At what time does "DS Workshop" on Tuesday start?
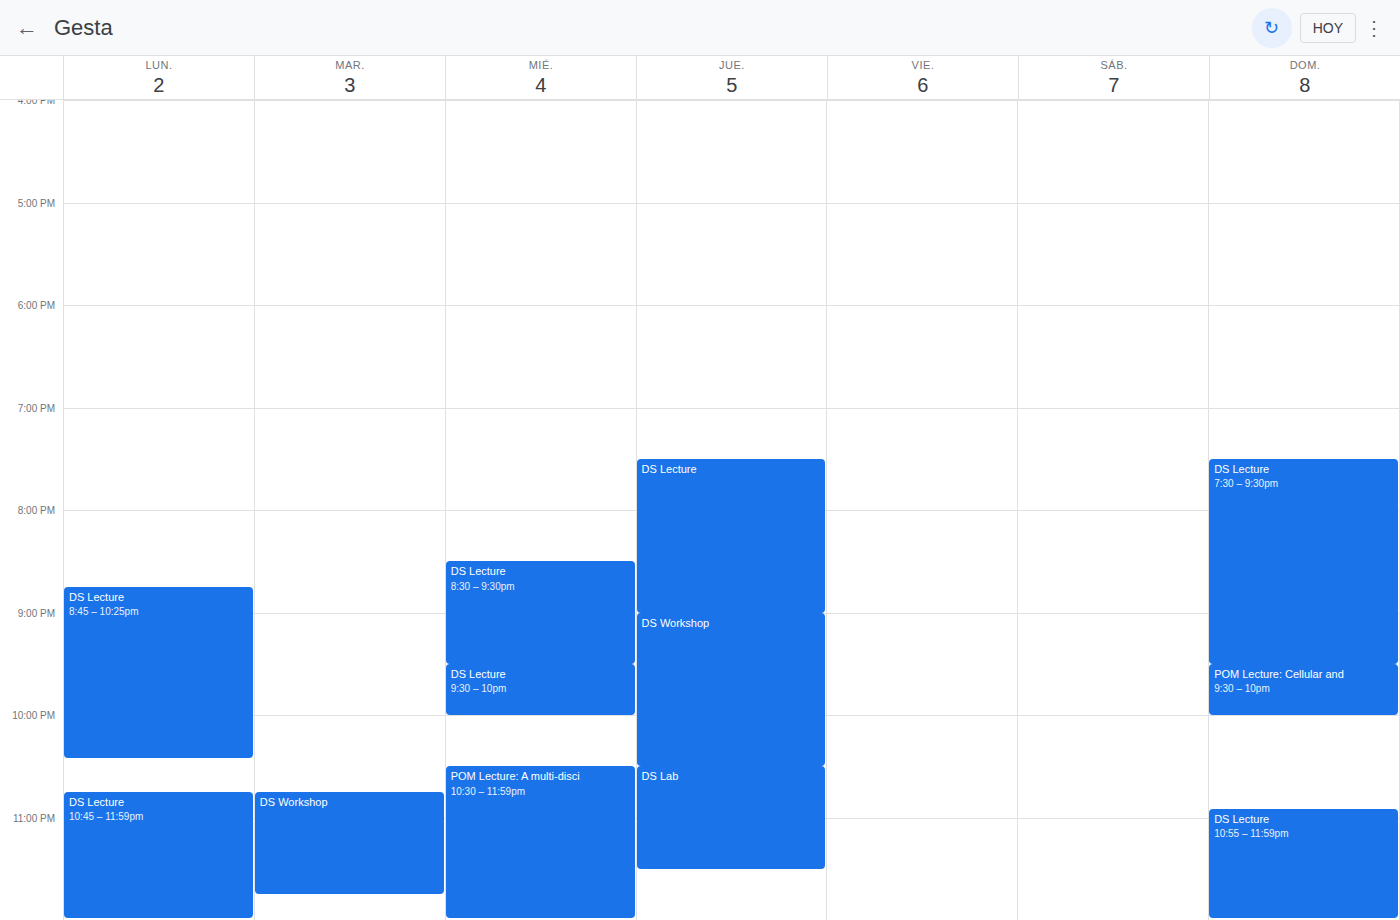
10:45 PM